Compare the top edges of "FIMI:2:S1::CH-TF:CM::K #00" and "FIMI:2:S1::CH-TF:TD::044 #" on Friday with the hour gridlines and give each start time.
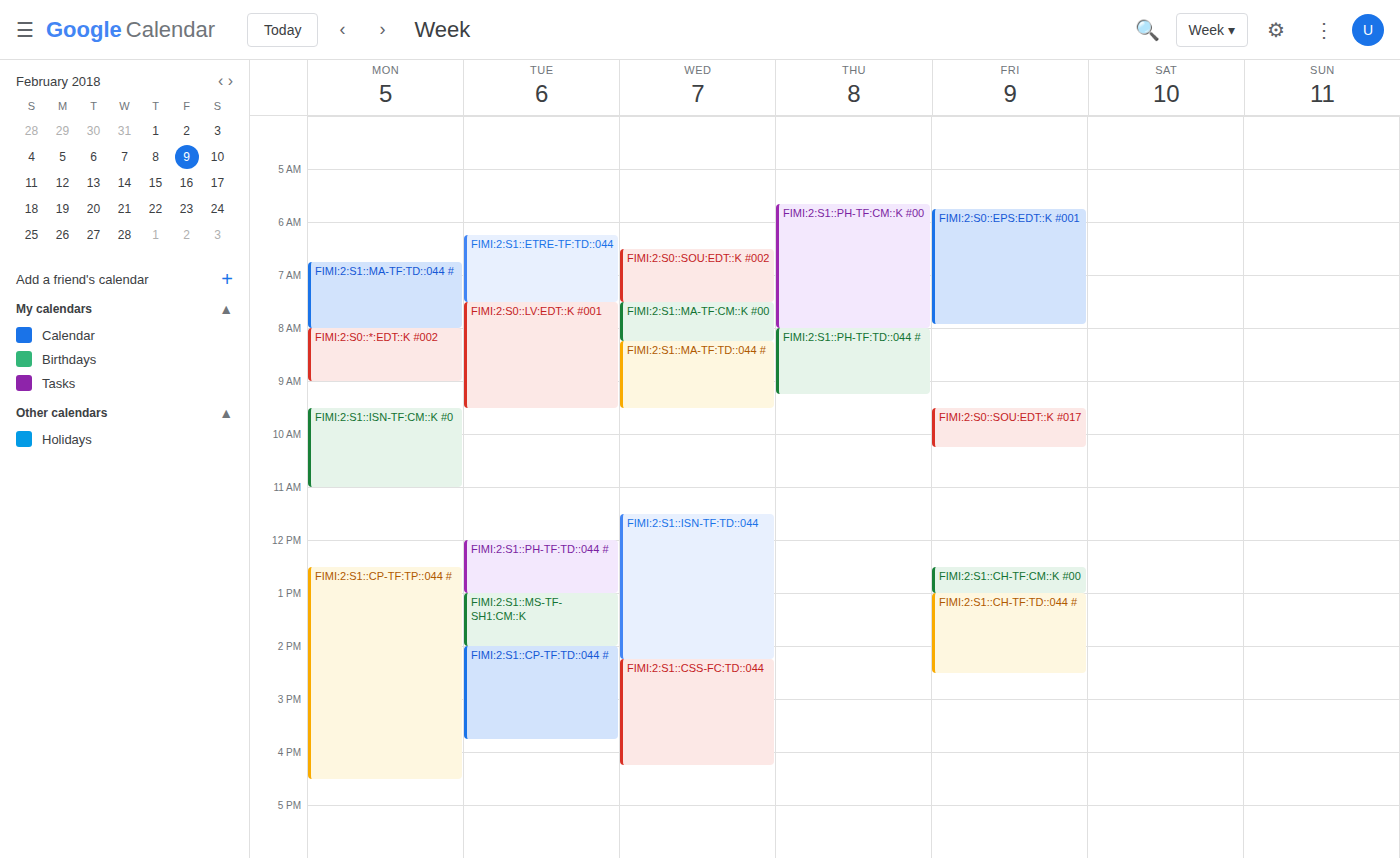
"FIMI:2:S1::CH-TF:CM::K #00": 12:30 PM, halfway between the 12 PM and 1 PM lines. "FIMI:2:S1::CH-TF:TD::044 #": 1:00 PM, exactly on the 1 PM line.